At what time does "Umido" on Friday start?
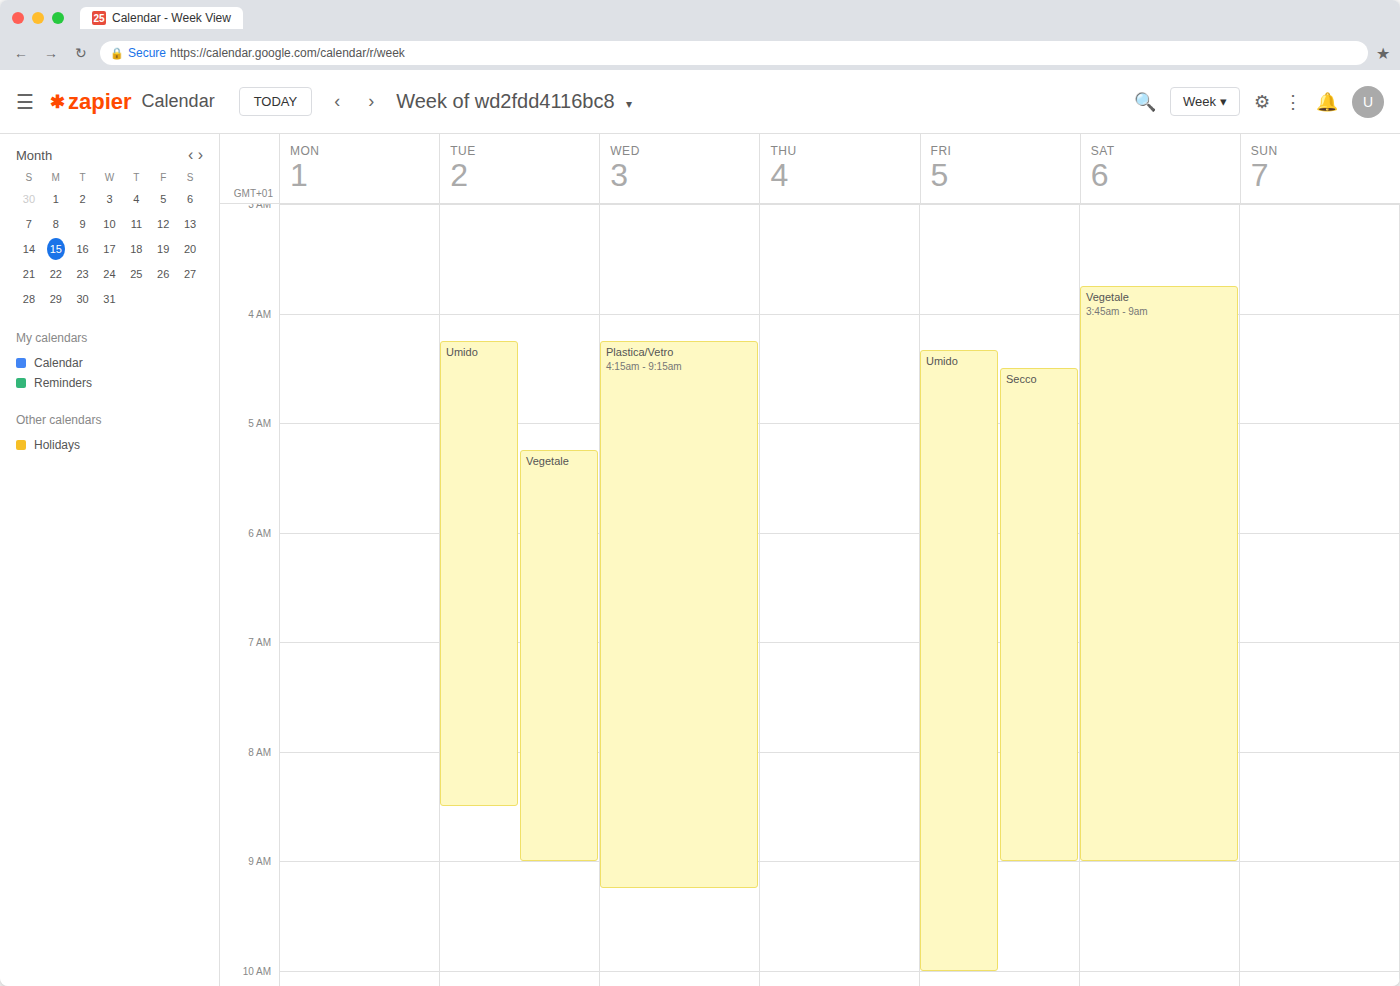
4:20 AM